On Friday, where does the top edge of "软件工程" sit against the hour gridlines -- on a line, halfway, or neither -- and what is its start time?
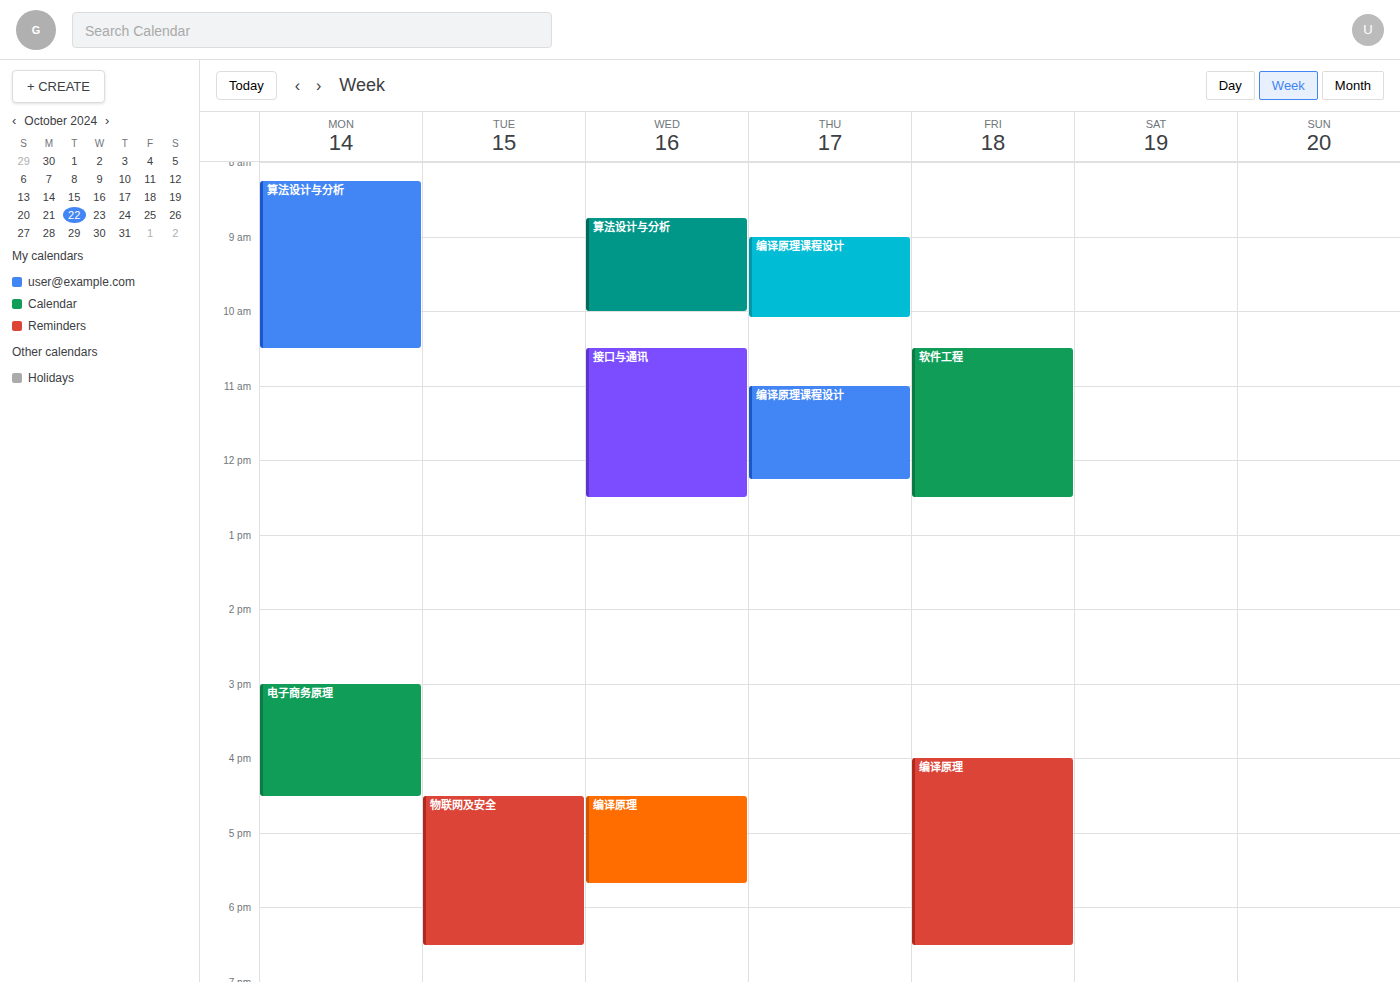
10:30 AM -- halfway between the 10 AM and 11 AM lines.